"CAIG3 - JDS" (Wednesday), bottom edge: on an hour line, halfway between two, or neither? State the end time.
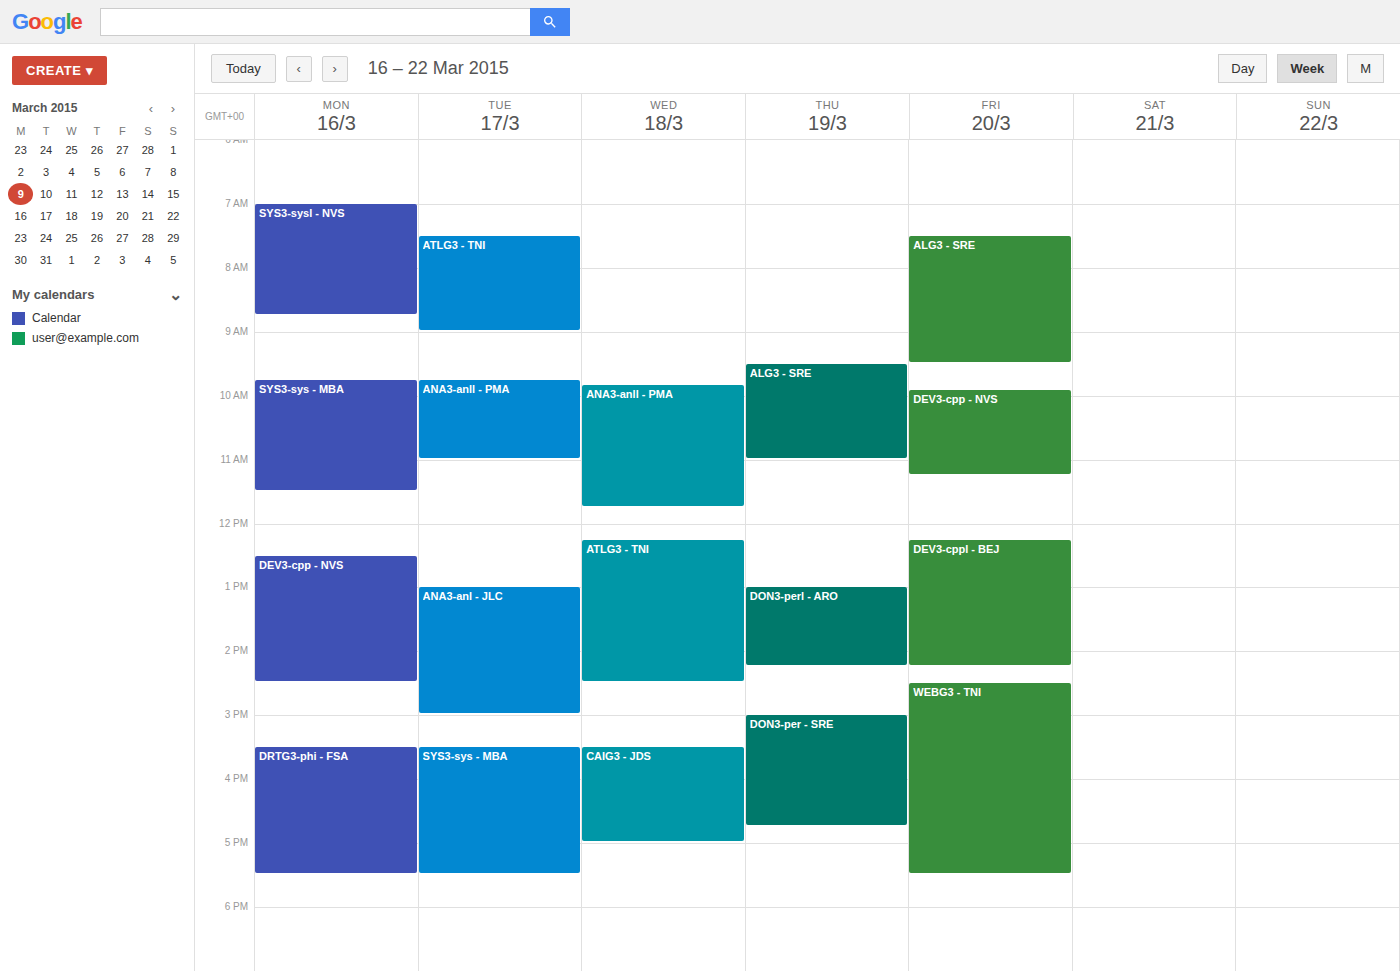
5:00 PM -- exactly on the 5 PM line.